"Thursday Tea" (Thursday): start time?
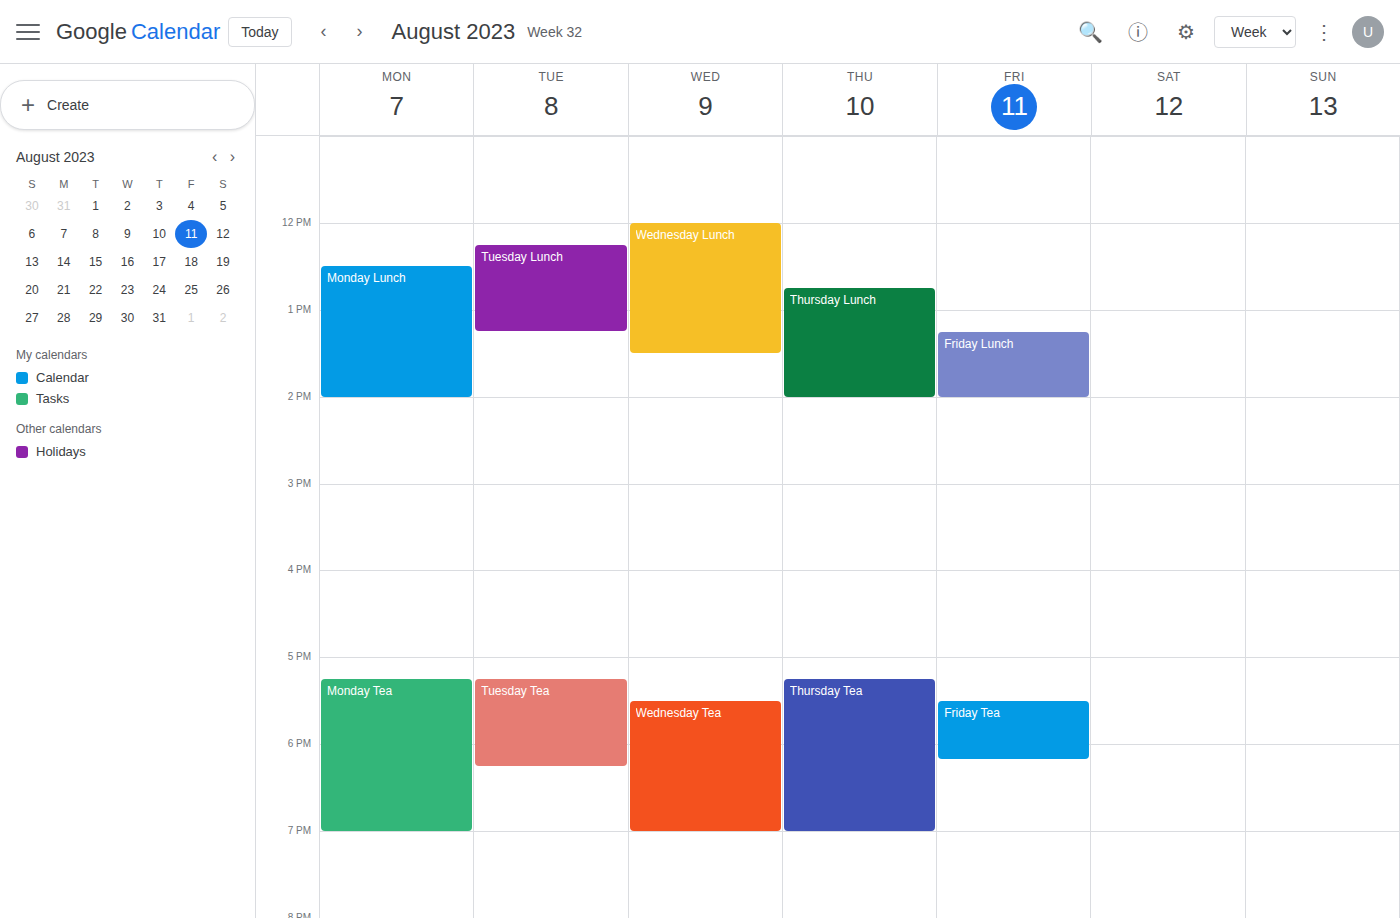
5:15 PM